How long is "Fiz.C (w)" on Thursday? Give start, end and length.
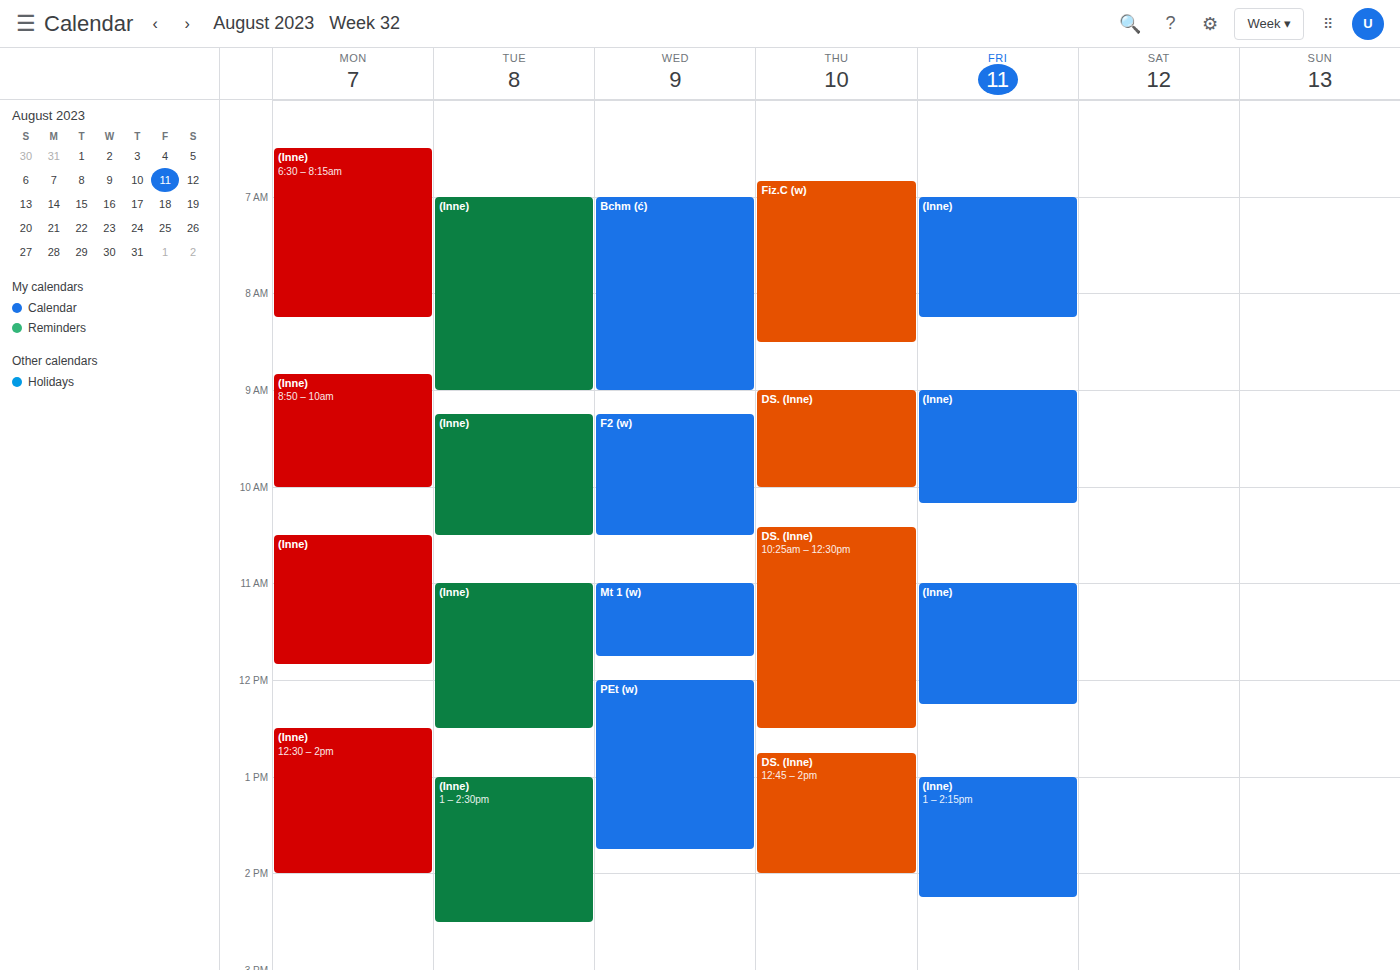
6:50 AM to 8:30 AM, 1 hour 40 minutes